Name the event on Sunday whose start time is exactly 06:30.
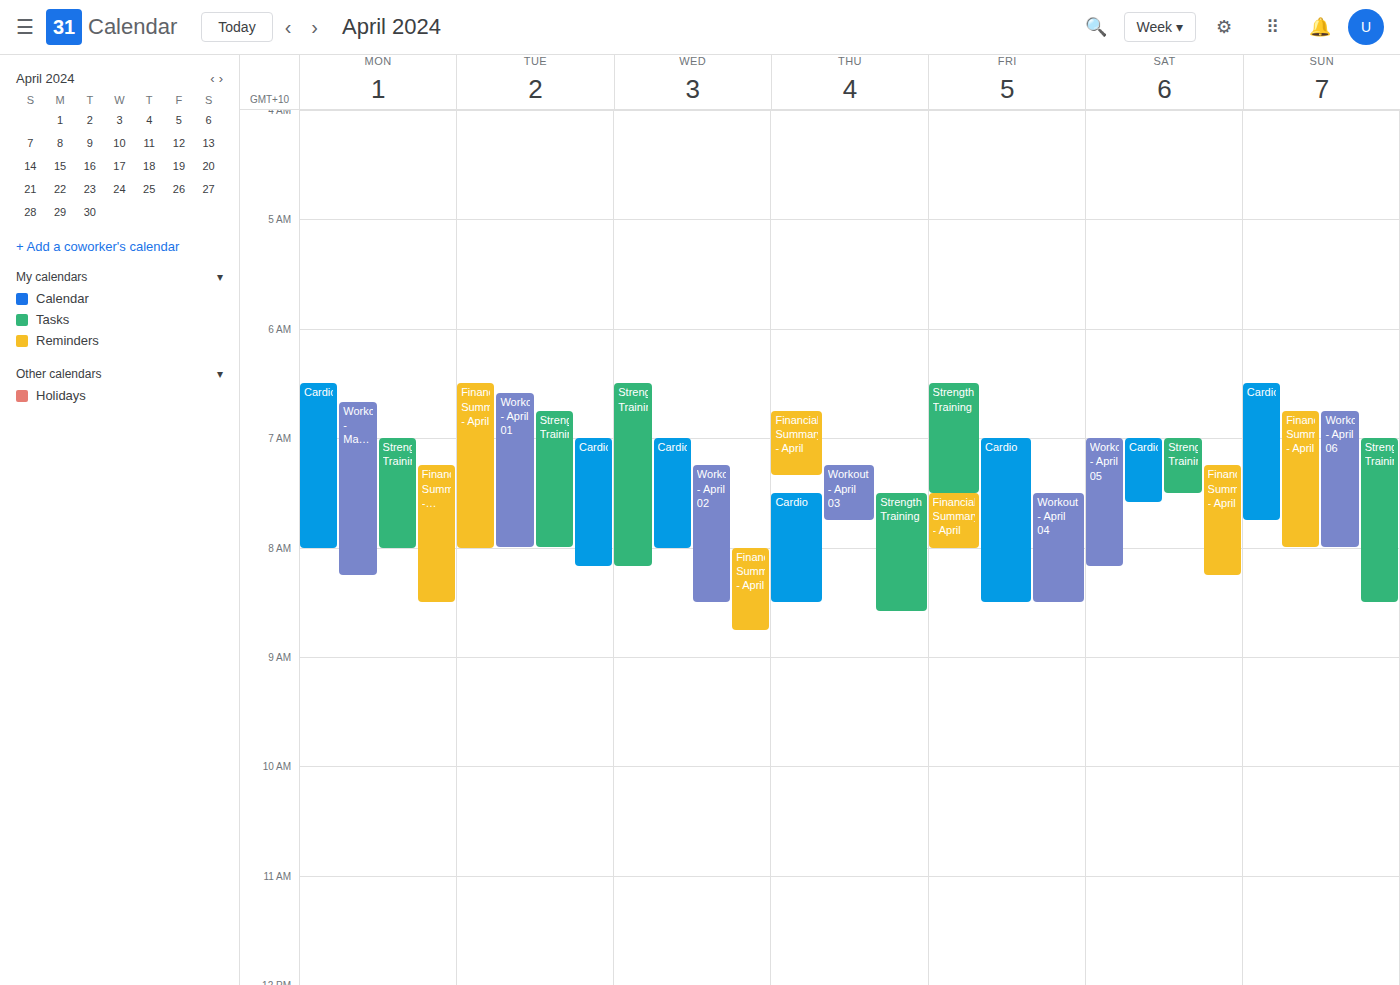
"Cardio"